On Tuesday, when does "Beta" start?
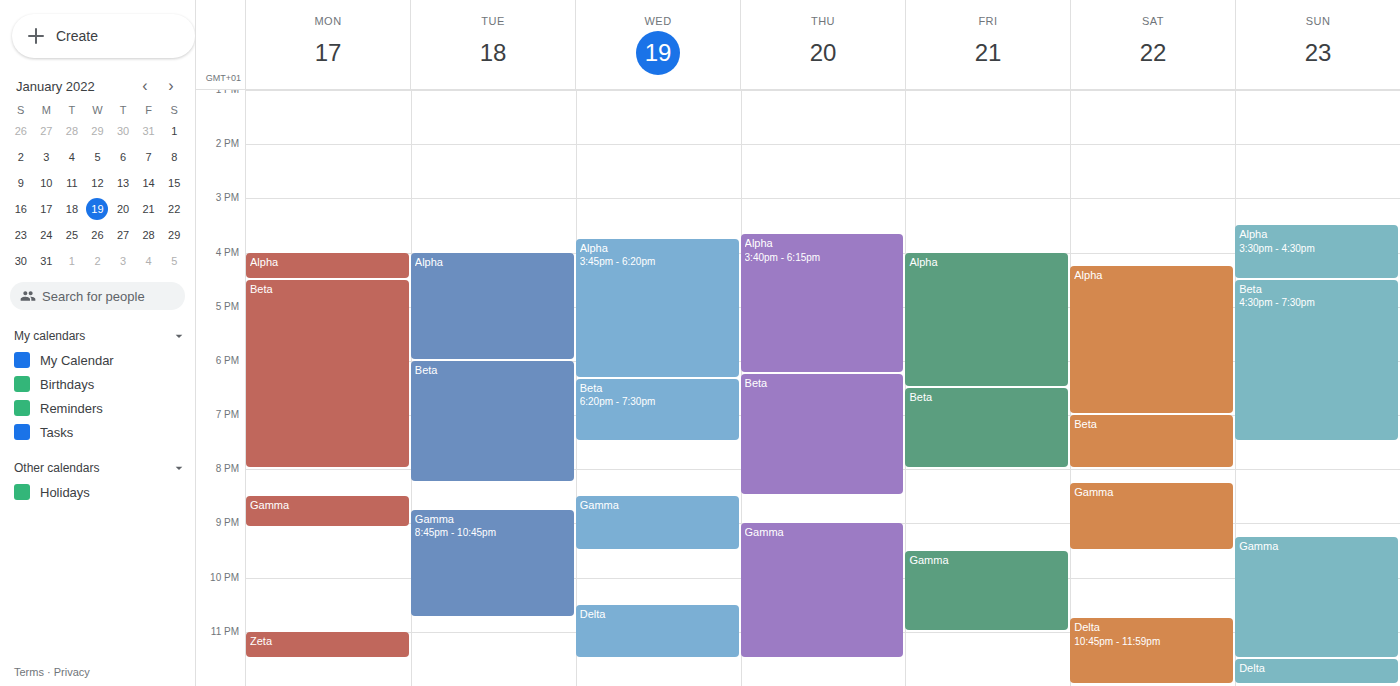
6:00 PM